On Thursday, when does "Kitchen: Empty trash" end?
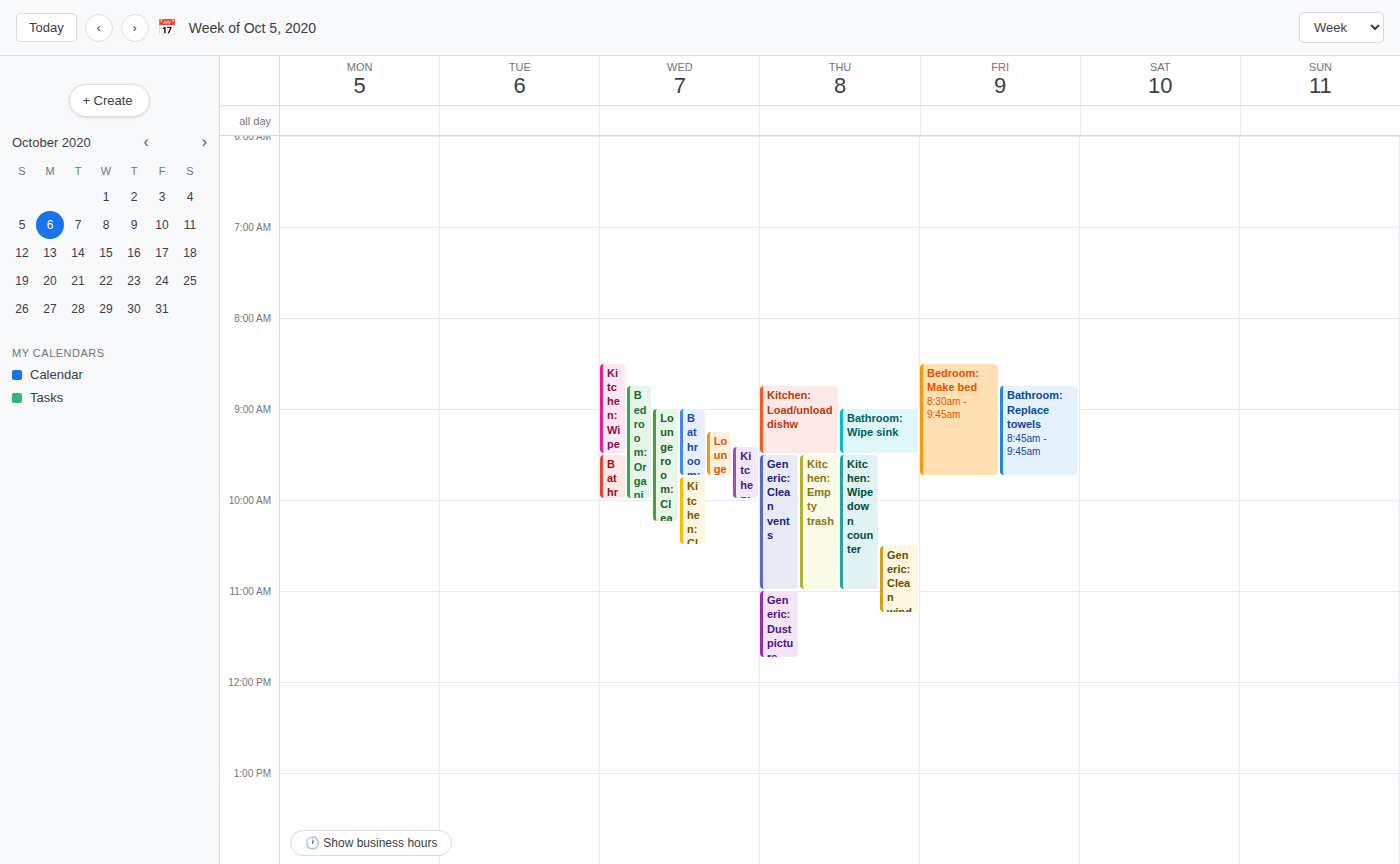
11:00 AM